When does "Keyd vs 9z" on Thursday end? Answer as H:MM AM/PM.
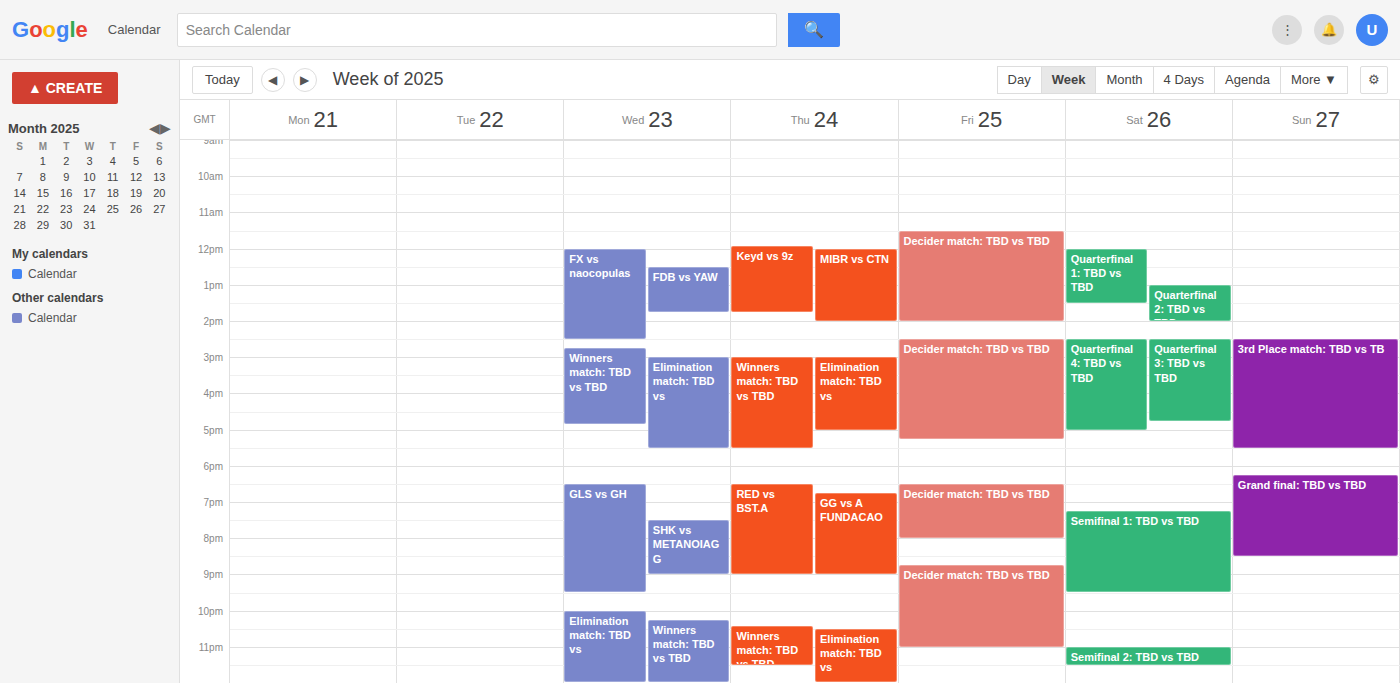
1:45 PM